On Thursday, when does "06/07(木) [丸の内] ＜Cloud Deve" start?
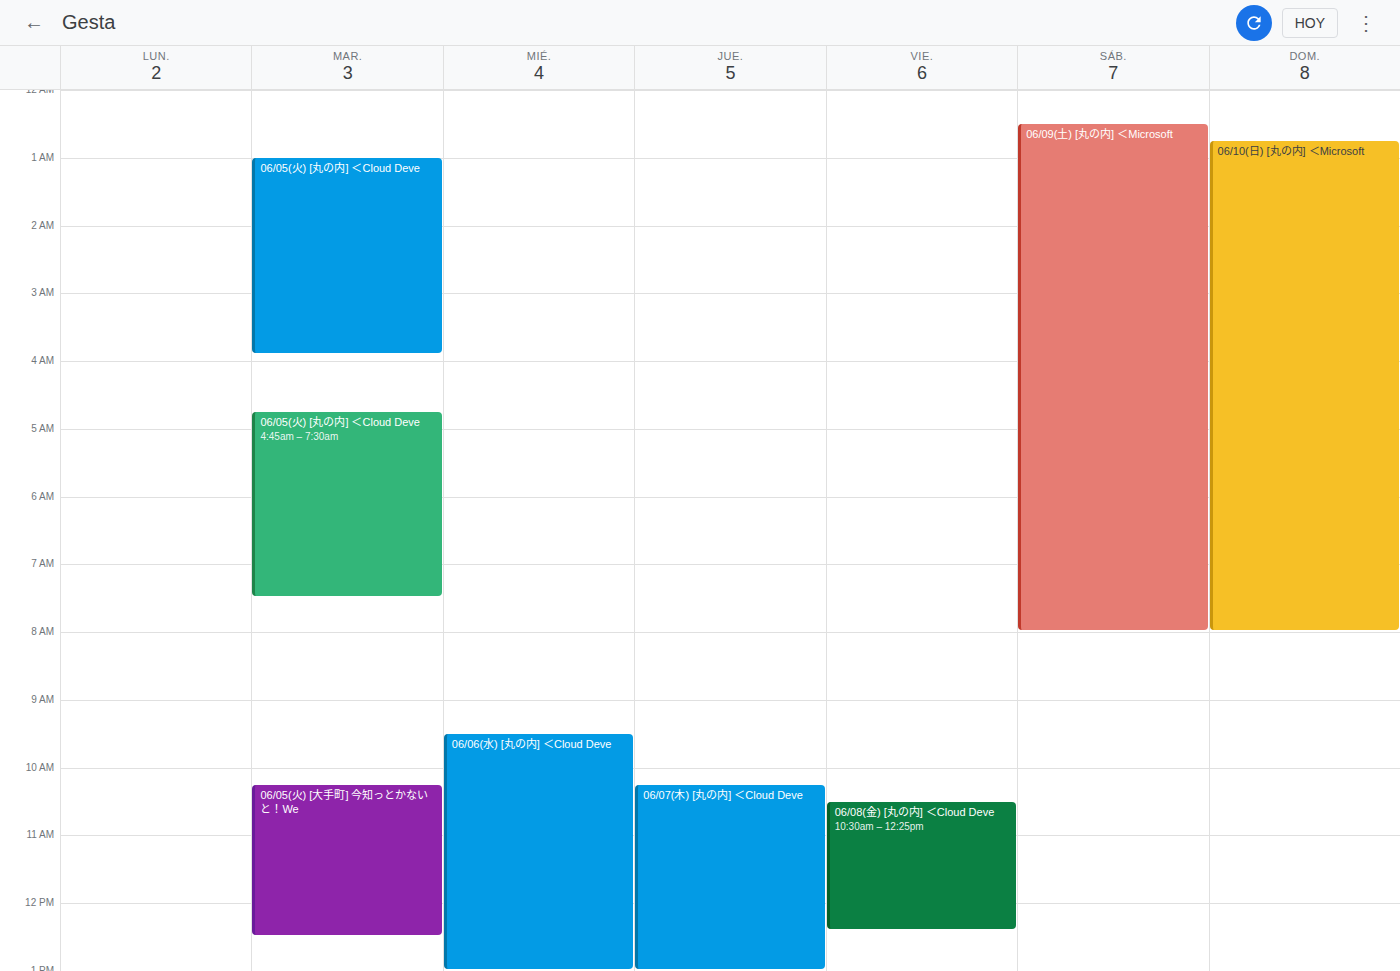
10:15 AM